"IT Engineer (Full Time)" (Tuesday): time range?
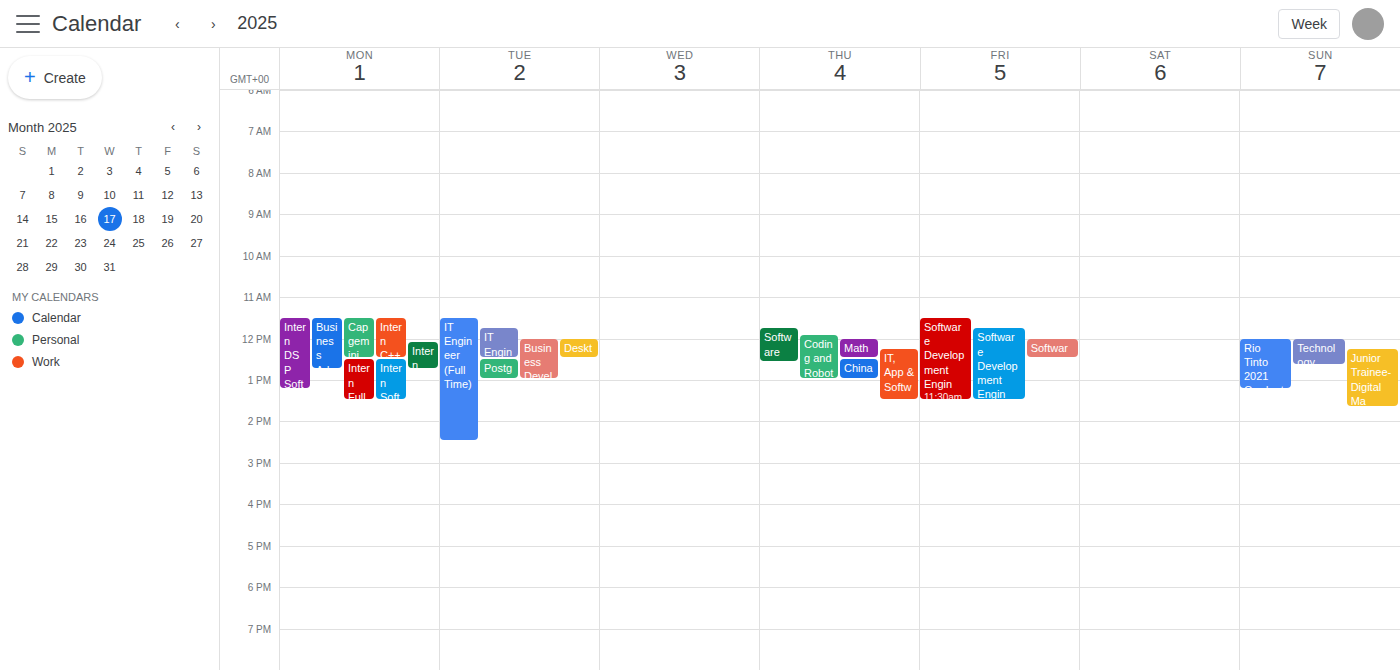
11:30 AM to 2:30 PM